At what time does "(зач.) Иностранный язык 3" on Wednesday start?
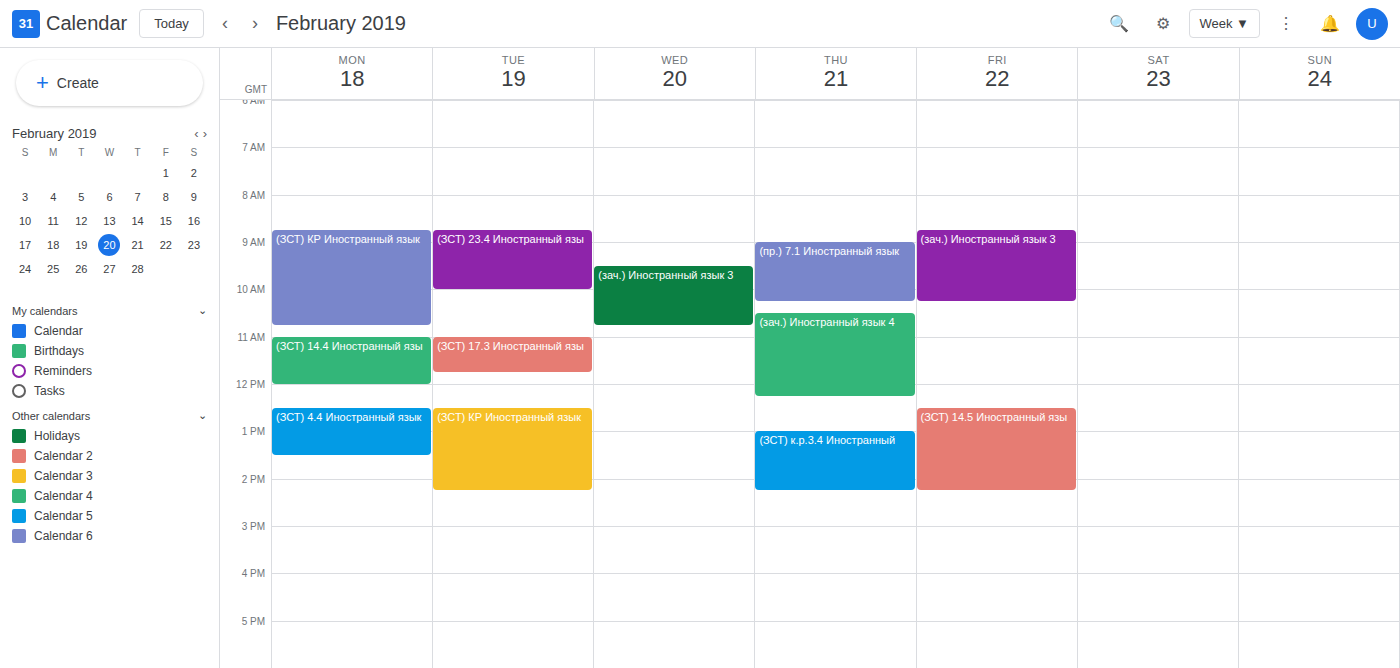
9:30 AM